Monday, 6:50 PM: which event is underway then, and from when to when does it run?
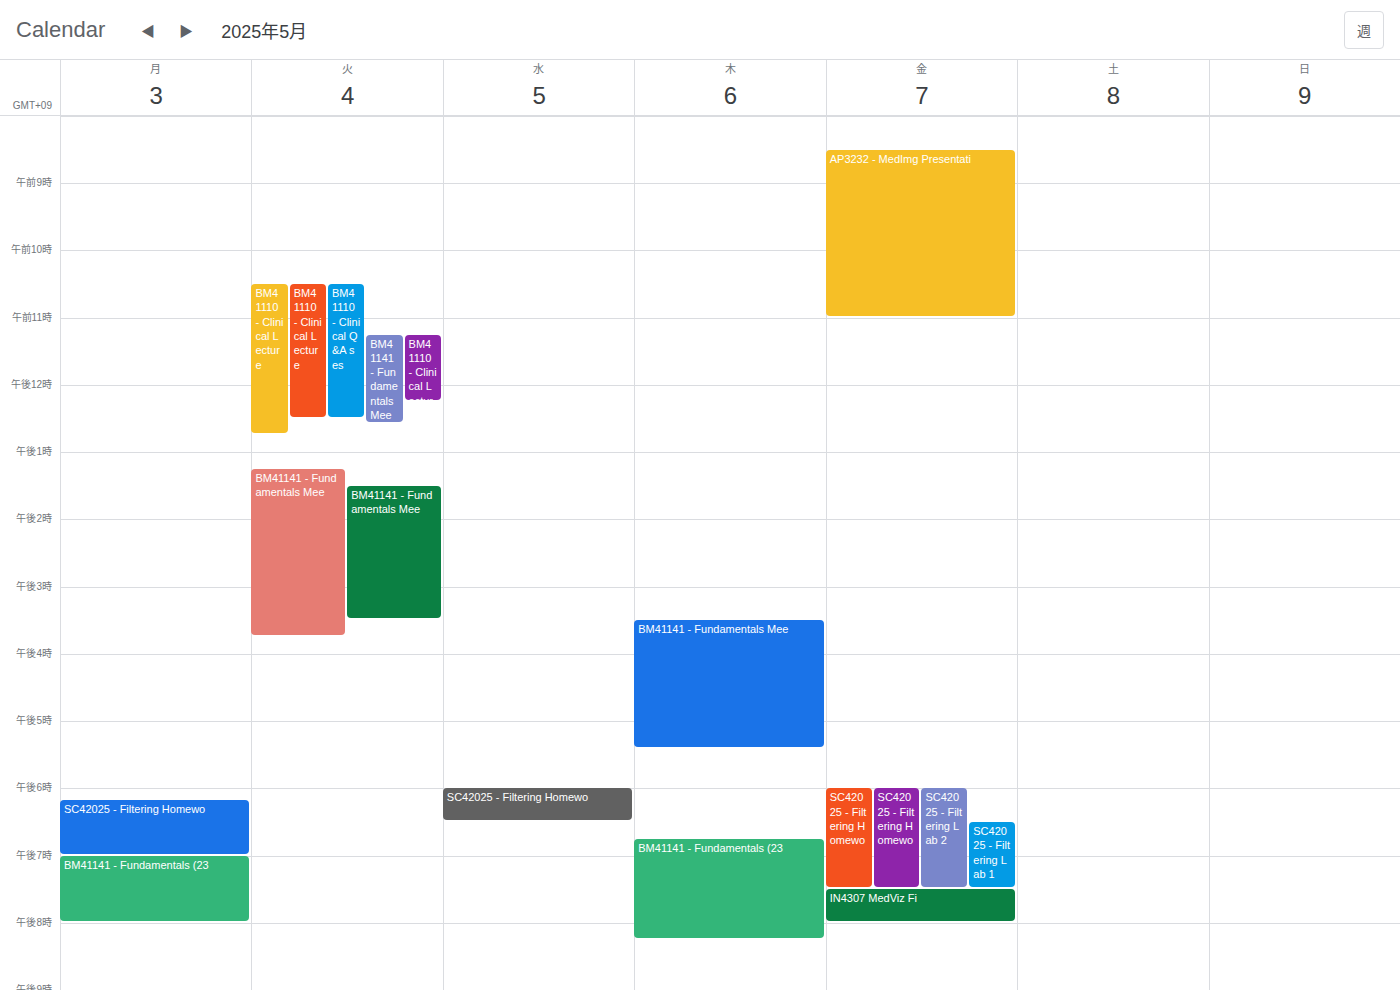
"SC42025 - Filtering Homewo", 6:10 PM to 7:00 PM